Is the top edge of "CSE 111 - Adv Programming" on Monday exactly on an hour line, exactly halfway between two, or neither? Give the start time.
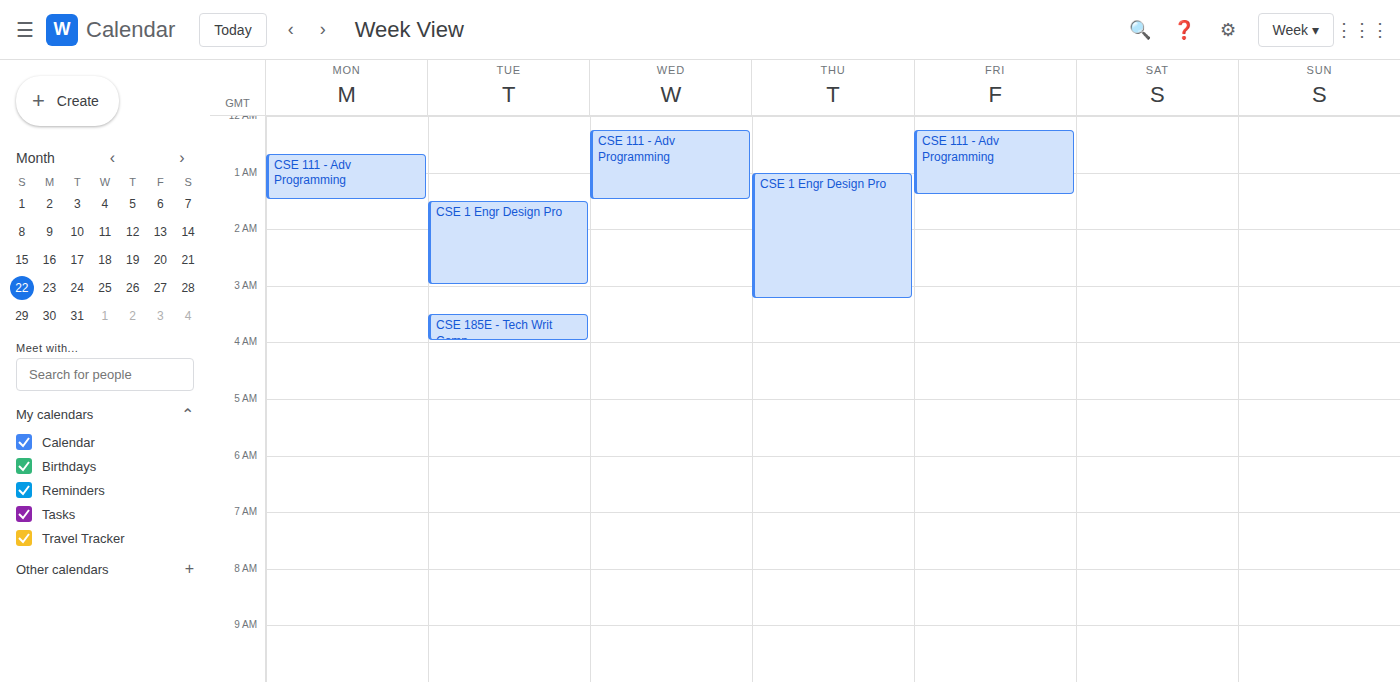
12:40 AM -- neither: 40 minutes below the 12 AM line and 20 minutes above the 1 AM line.